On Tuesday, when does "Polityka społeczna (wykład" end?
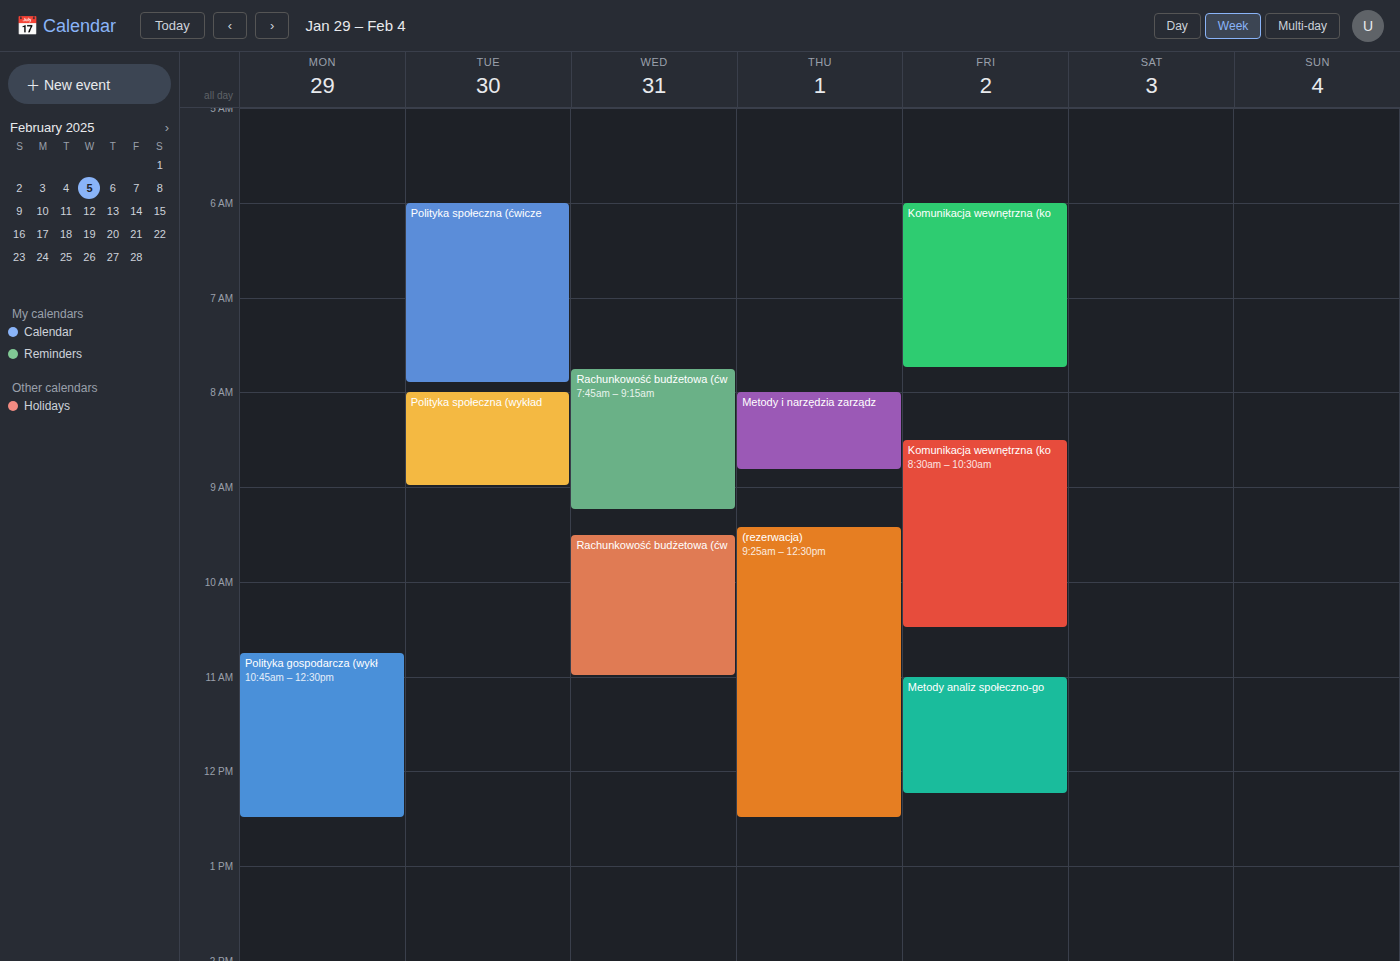
9:00 AM